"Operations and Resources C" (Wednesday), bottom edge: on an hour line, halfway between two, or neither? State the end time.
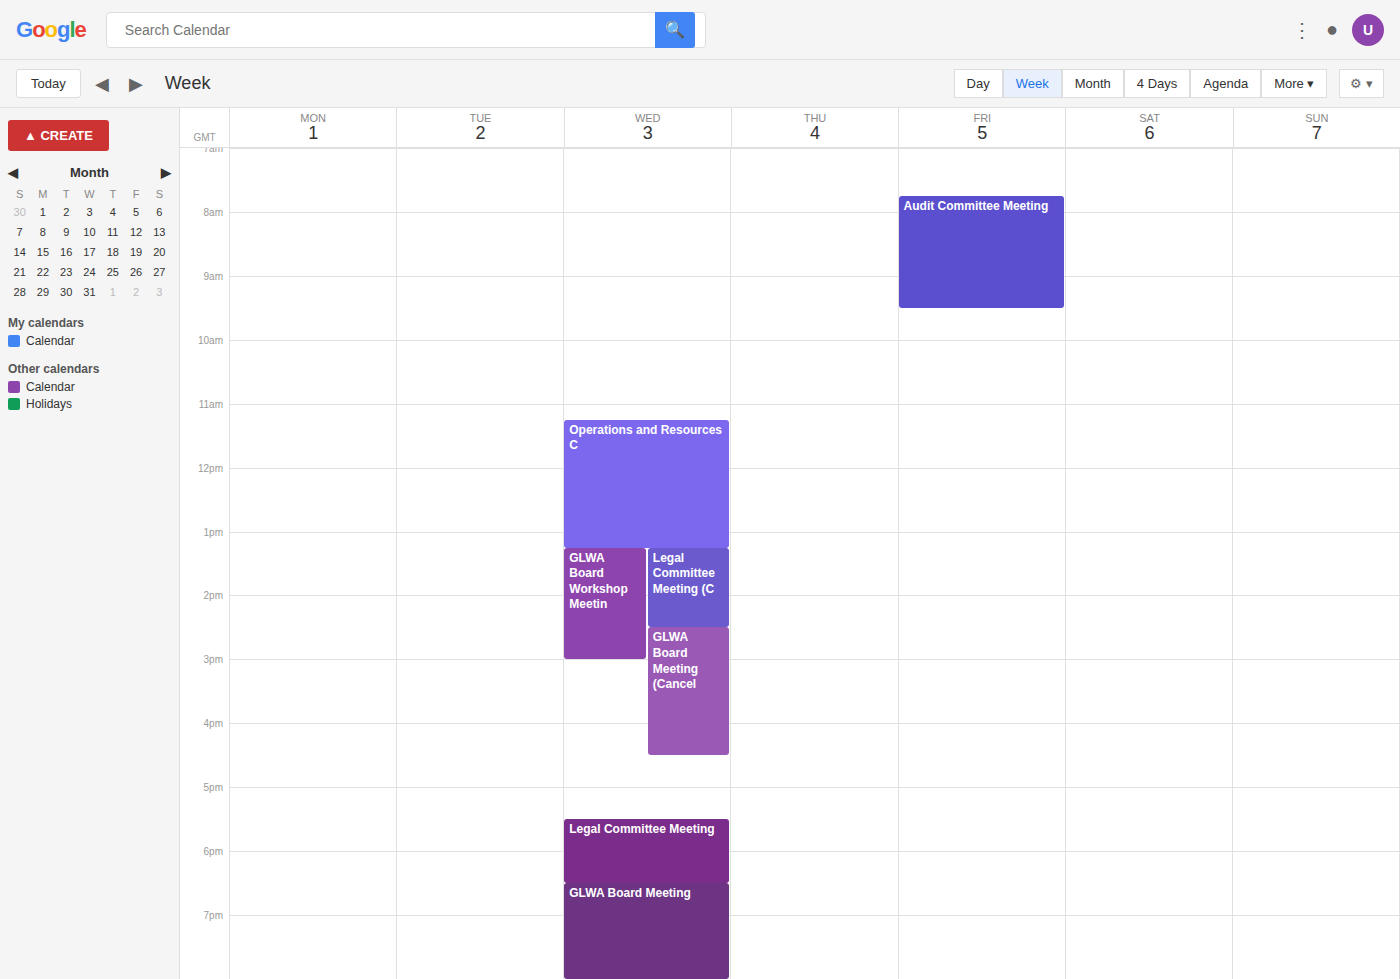
1:15 PM -- neither: a quarter of the way from the 1 PM line to the 2 PM line.